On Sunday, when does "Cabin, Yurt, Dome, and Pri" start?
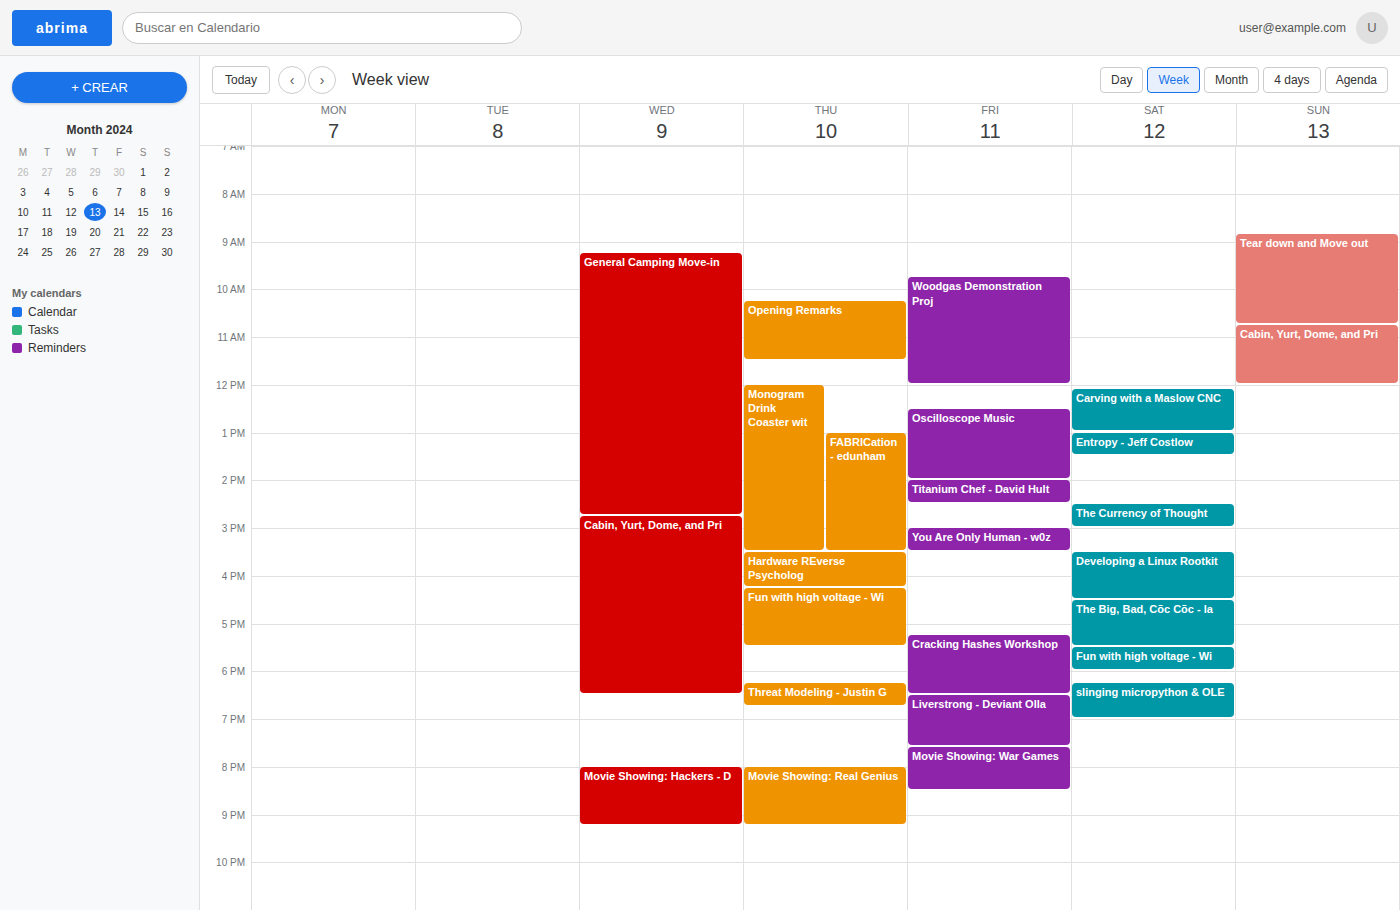
10:45